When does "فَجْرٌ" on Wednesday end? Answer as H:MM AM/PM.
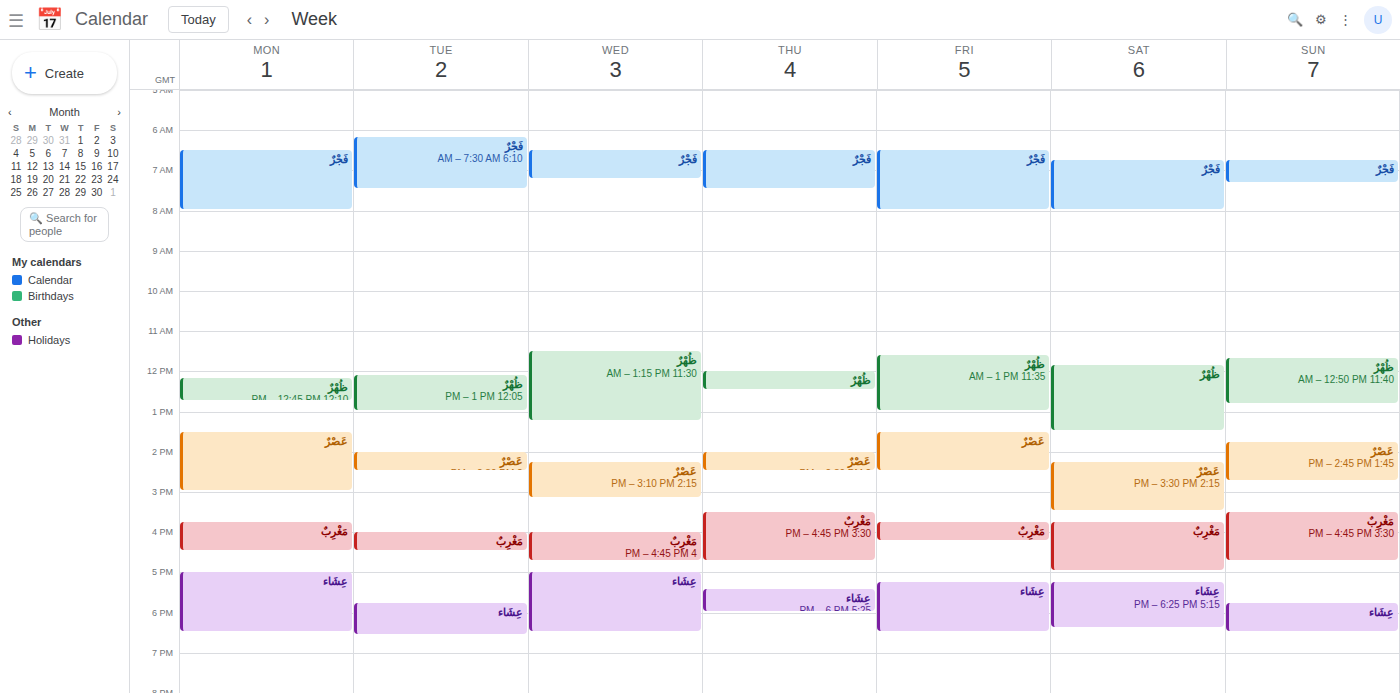
7:15 AM